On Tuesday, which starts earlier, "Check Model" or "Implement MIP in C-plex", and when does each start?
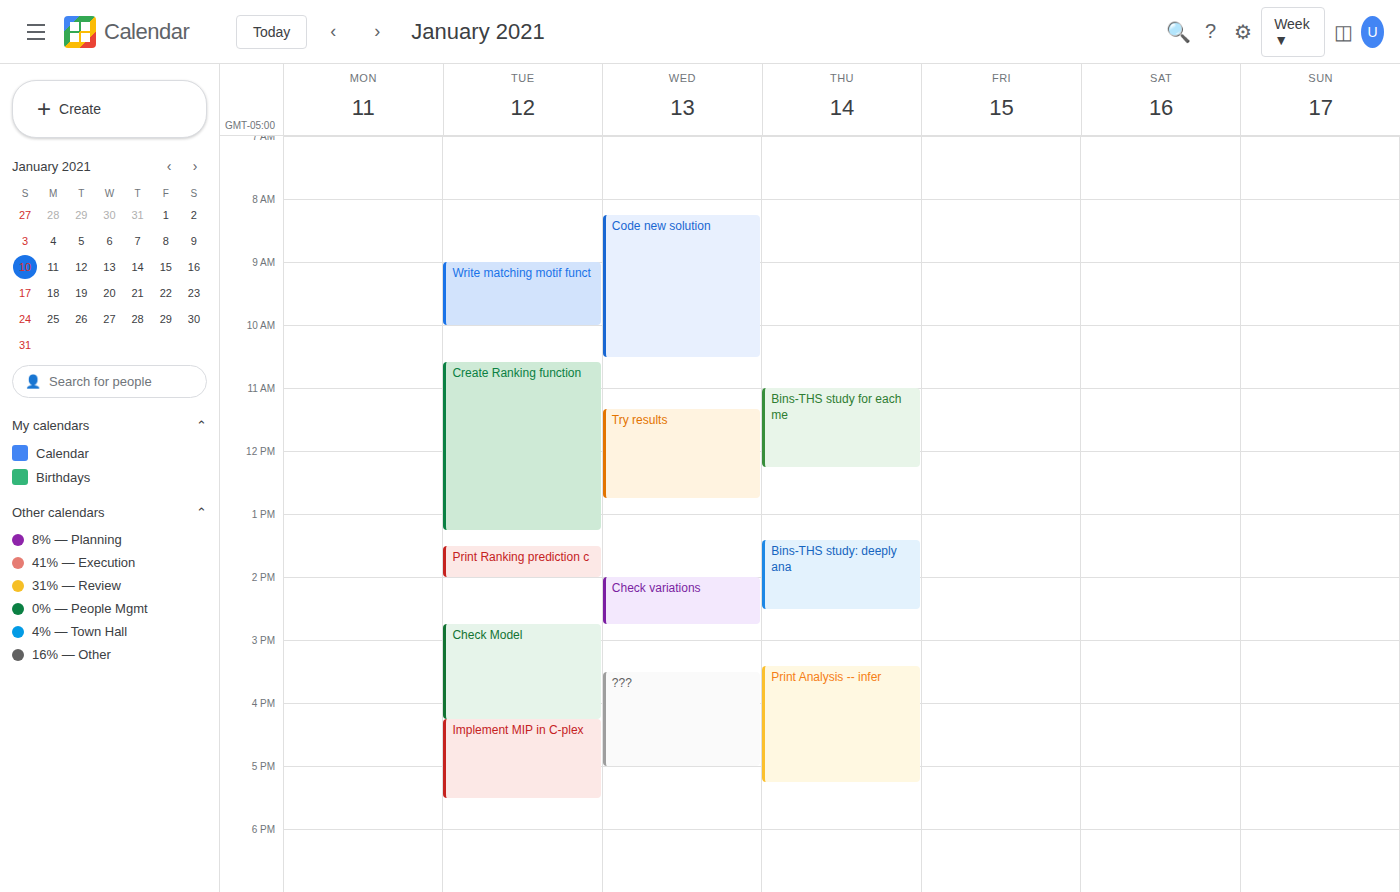
"Check Model" 14:45; "Implement MIP in C-plex" 16:15.